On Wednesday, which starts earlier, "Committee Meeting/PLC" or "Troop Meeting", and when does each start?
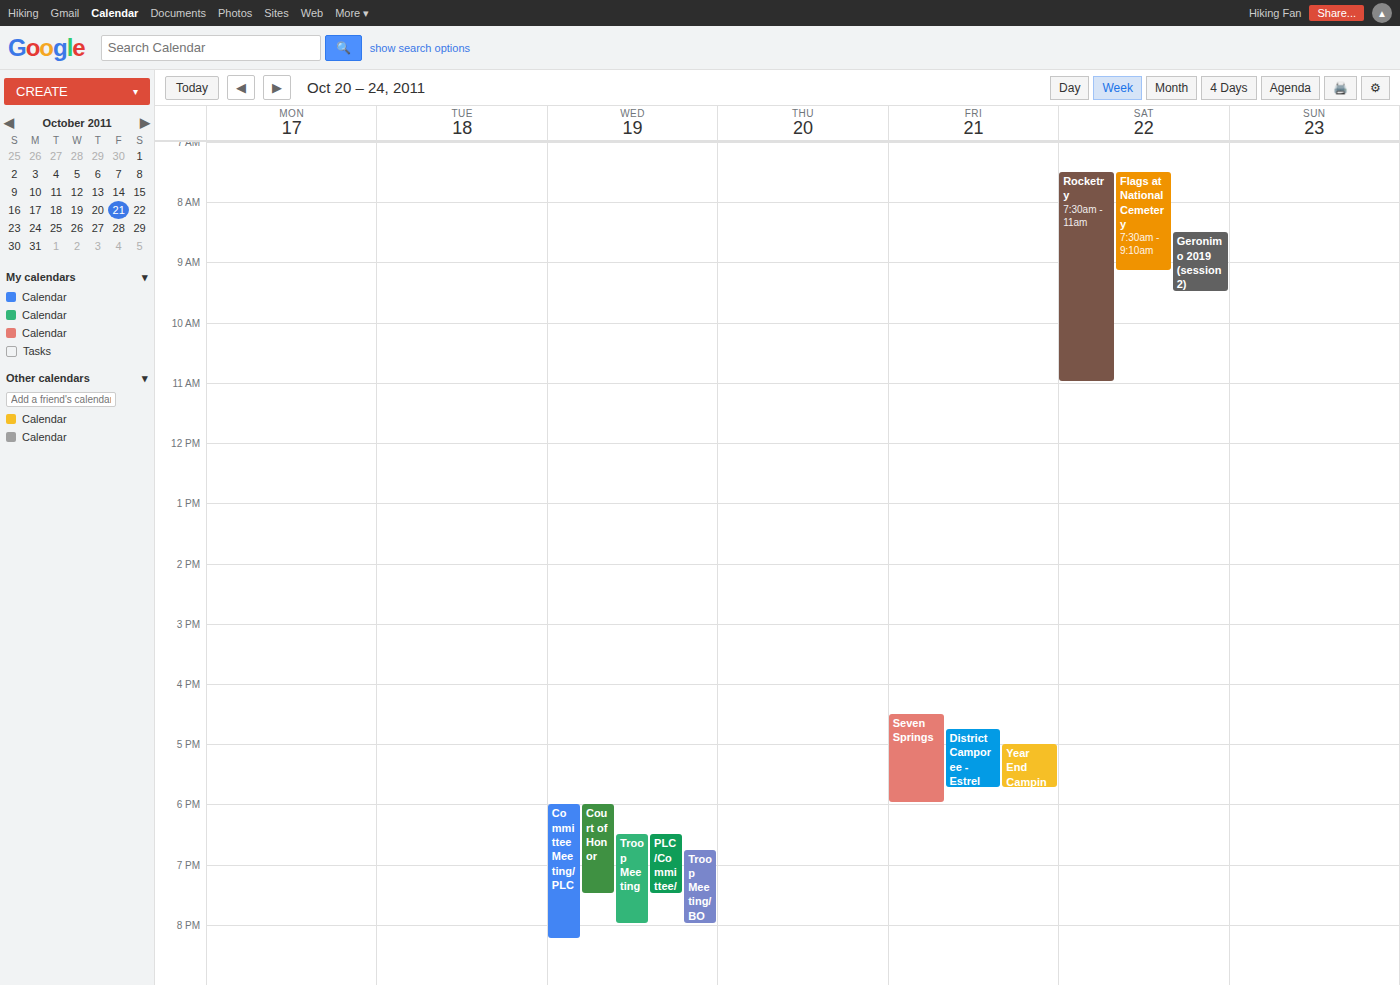
"Committee Meeting/PLC" 6:00 PM; "Troop Meeting" 6:30 PM.